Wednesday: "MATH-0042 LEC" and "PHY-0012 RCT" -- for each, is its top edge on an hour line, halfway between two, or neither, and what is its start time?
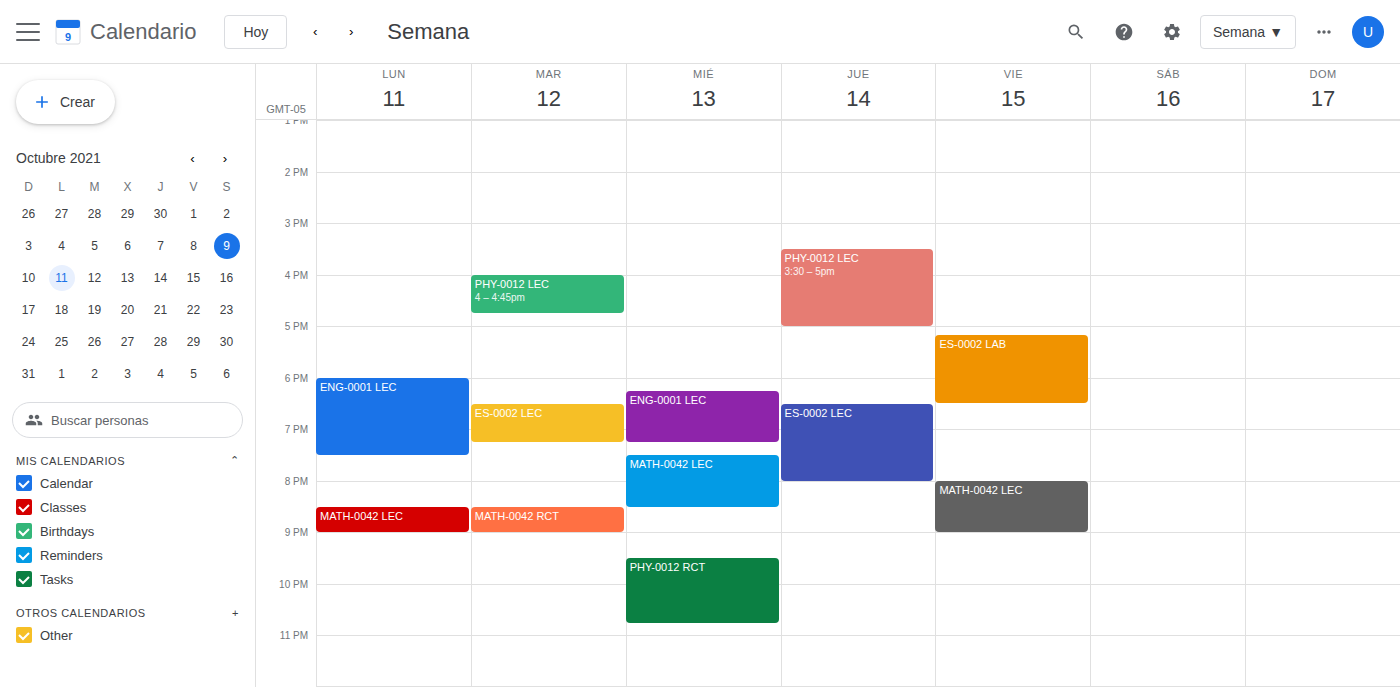
"MATH-0042 LEC": 7:30 PM, halfway between the 7 PM and 8 PM lines. "PHY-0012 RCT": 9:30 PM, halfway between the 9 PM and 10 PM lines.